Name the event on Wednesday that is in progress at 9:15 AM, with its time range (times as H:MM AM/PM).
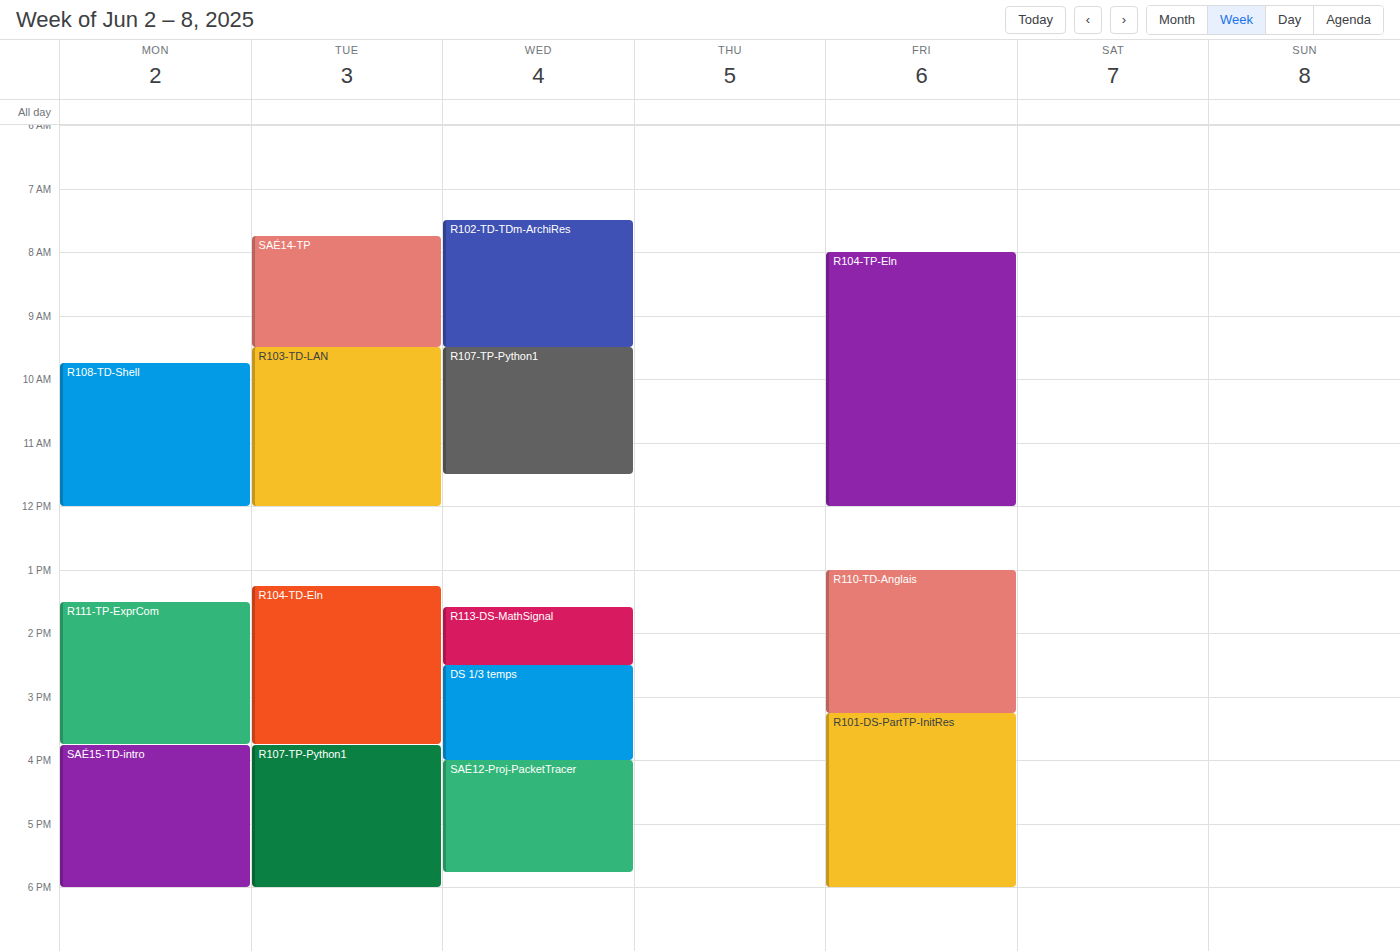
"R102-TD-TDm-ArchiRes", 7:30 AM to 9:30 AM